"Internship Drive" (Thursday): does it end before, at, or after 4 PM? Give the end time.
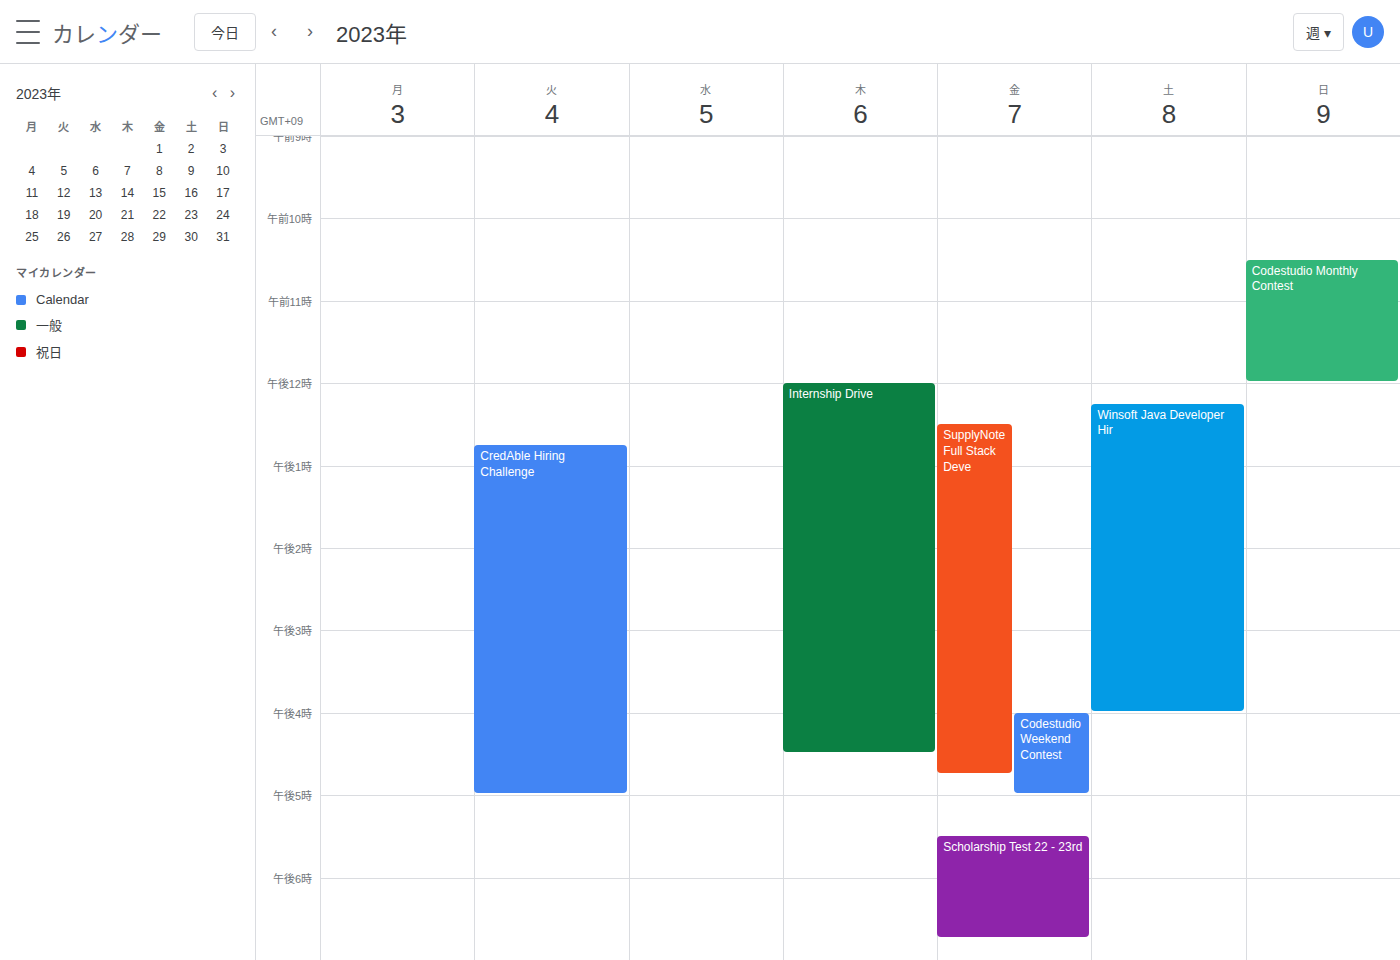
4:30 PM -- after 4 PM, 30 minutes below the 4 PM line.